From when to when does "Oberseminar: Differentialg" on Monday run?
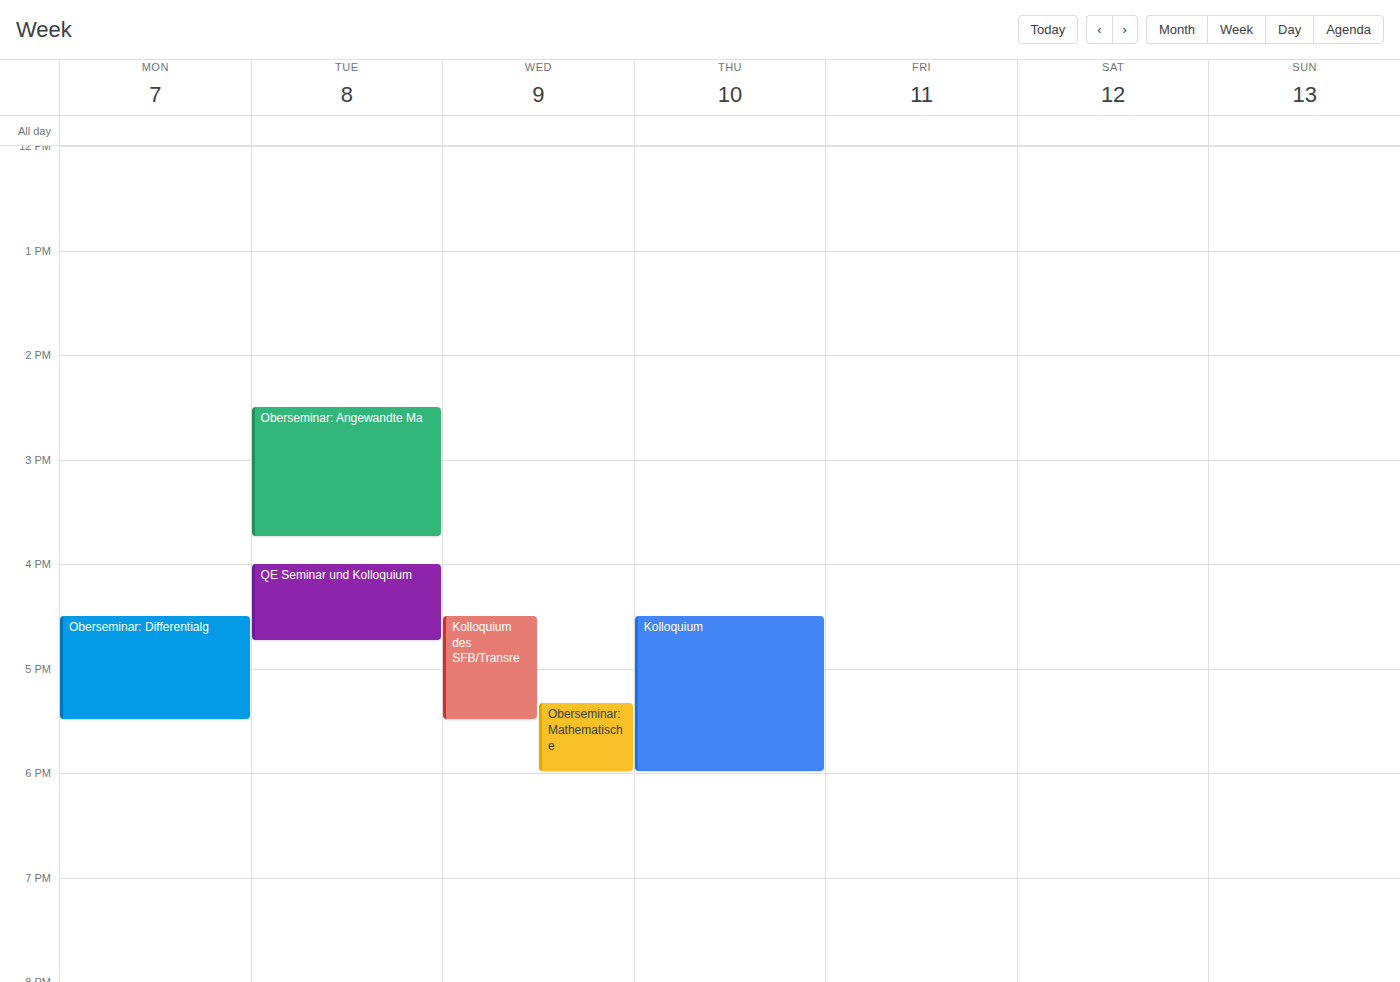
4:30 PM to 5:30 PM